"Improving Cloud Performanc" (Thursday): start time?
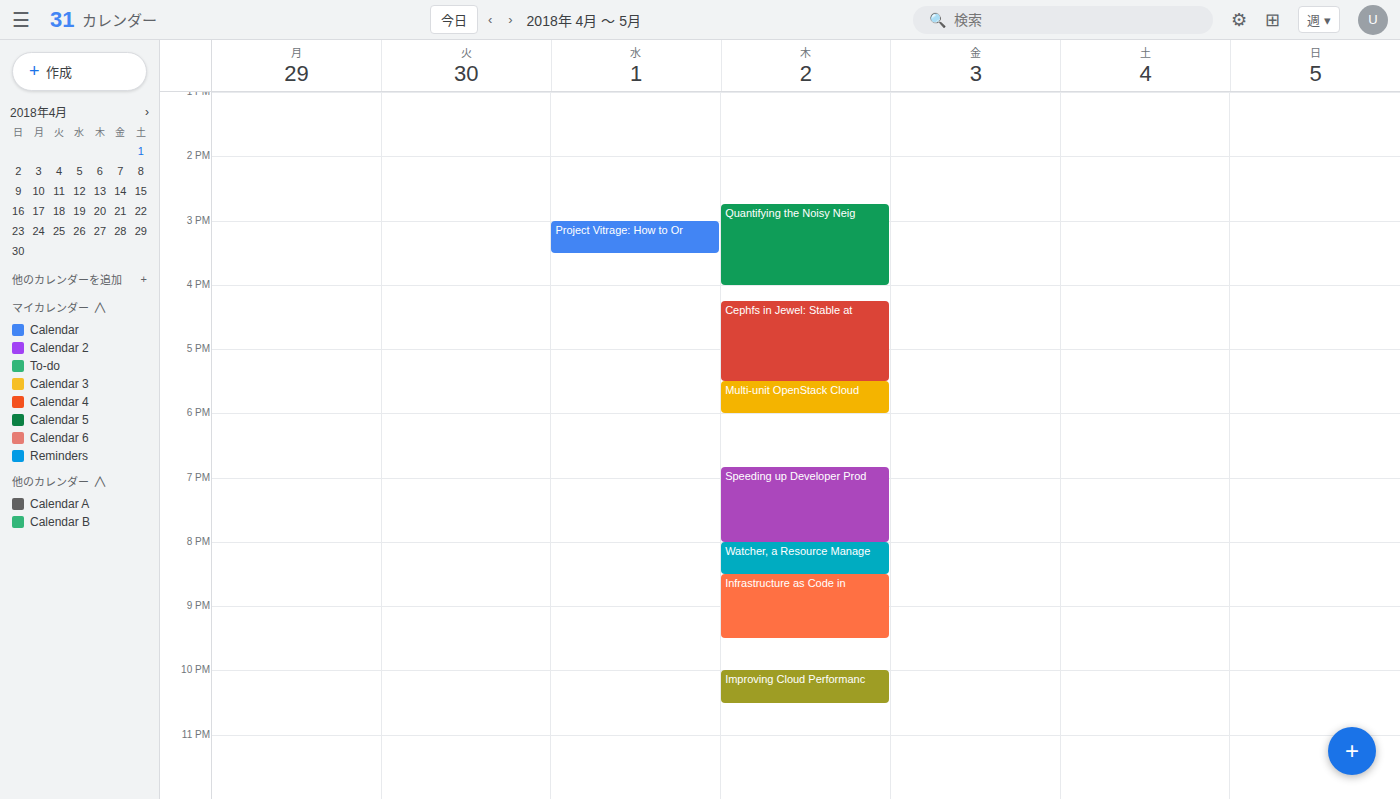
10:00 PM